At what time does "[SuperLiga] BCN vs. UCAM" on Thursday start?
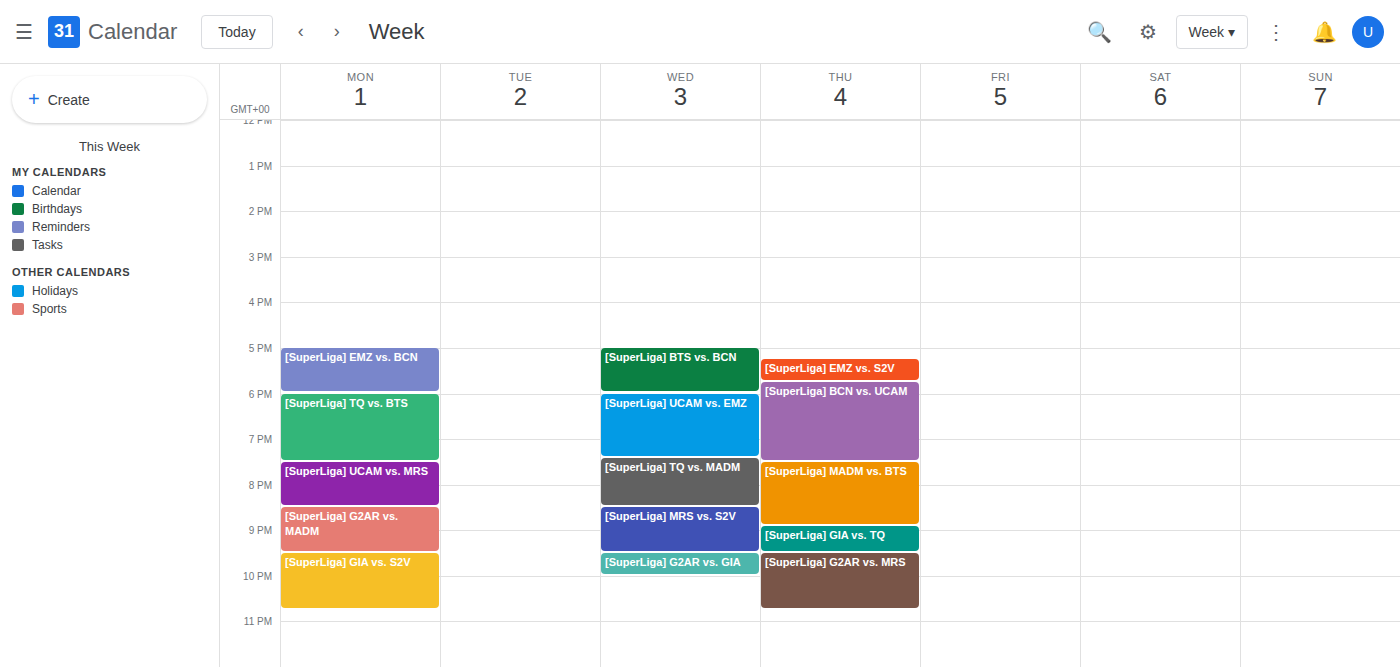
5:45 PM